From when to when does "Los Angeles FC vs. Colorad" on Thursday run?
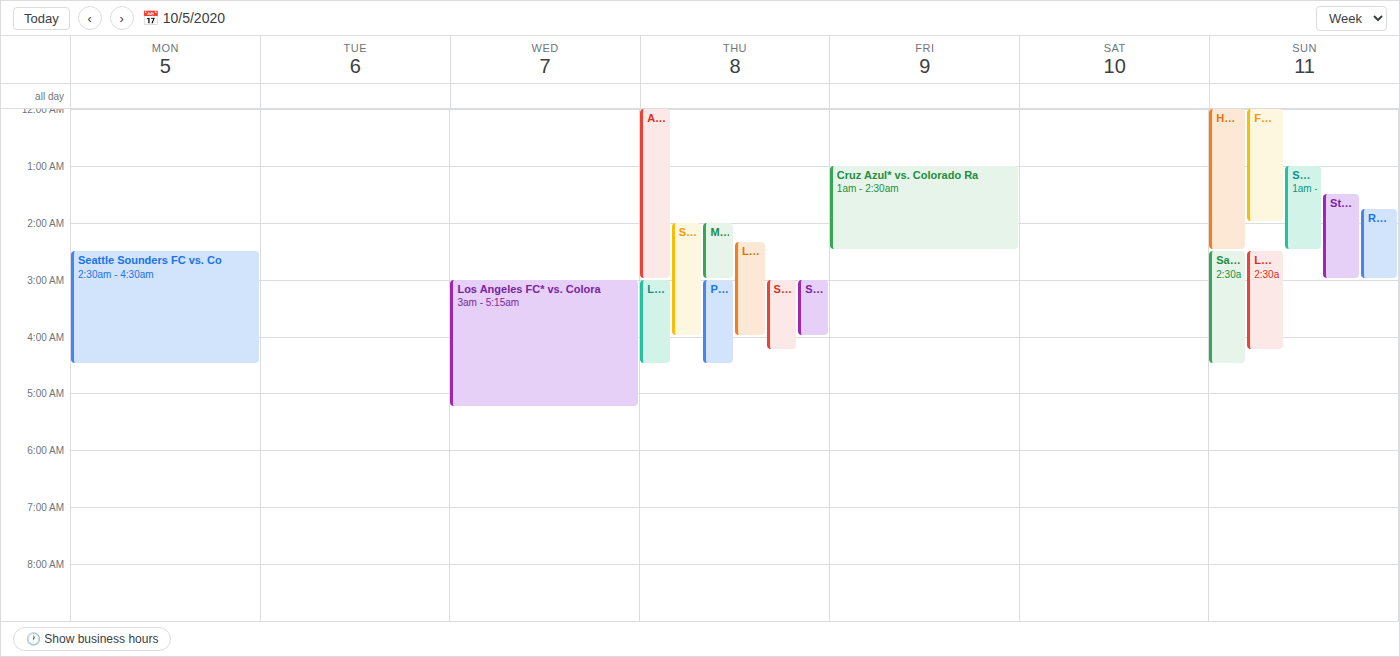
3:00 AM to 4:30 AM